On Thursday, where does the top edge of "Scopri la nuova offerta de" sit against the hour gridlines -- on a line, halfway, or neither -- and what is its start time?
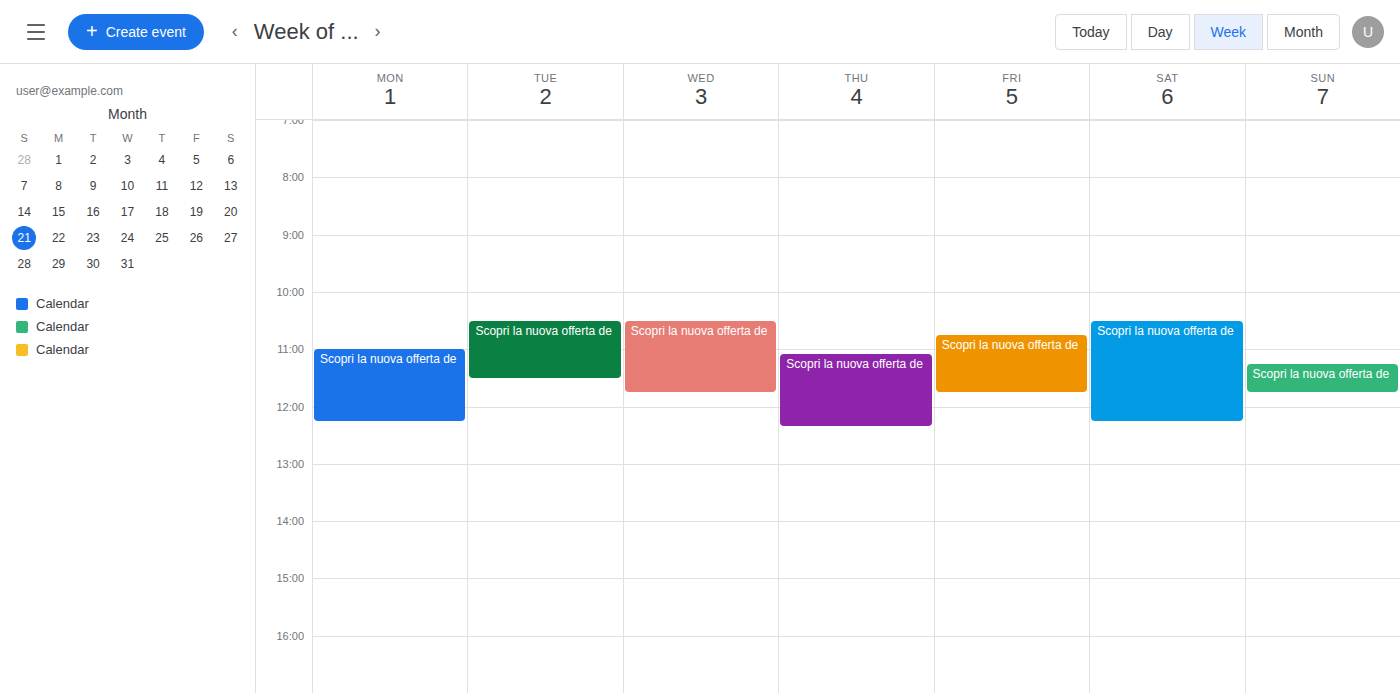
11:05 AM -- neither: 5 minutes below the 11 AM line and 55 minutes above the 12 PM line.